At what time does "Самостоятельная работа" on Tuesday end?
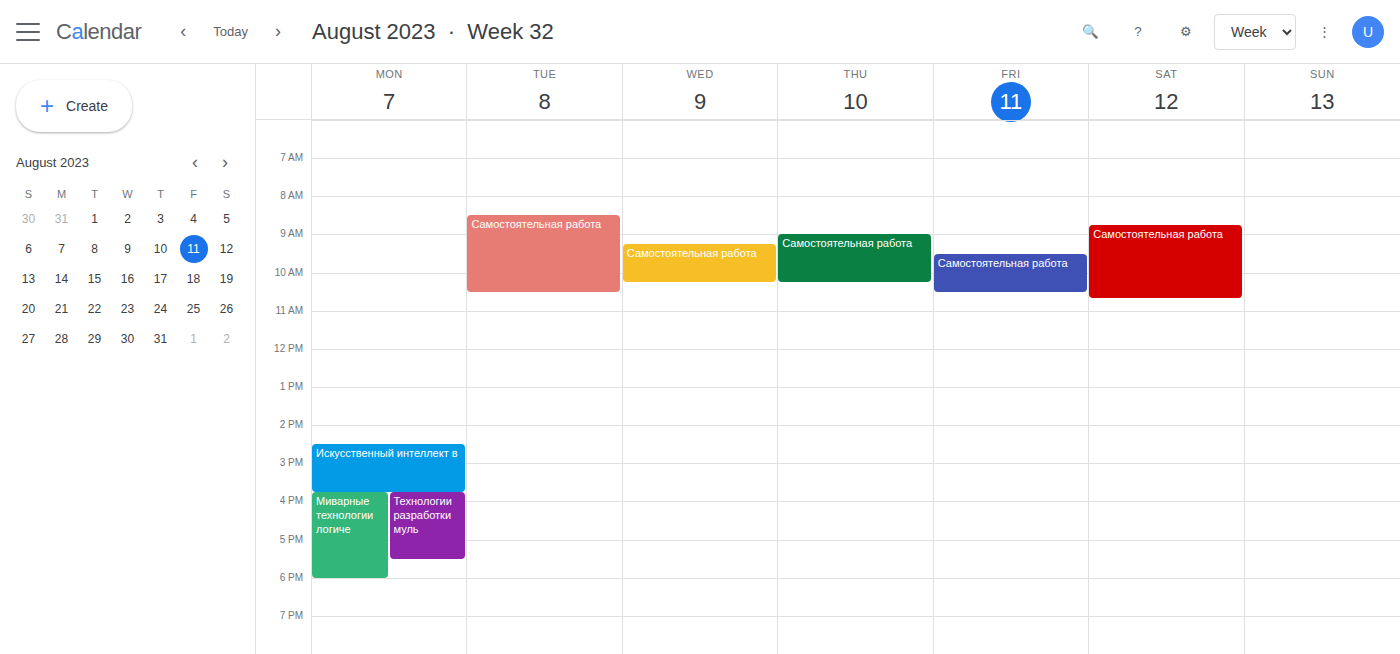
10:30 AM